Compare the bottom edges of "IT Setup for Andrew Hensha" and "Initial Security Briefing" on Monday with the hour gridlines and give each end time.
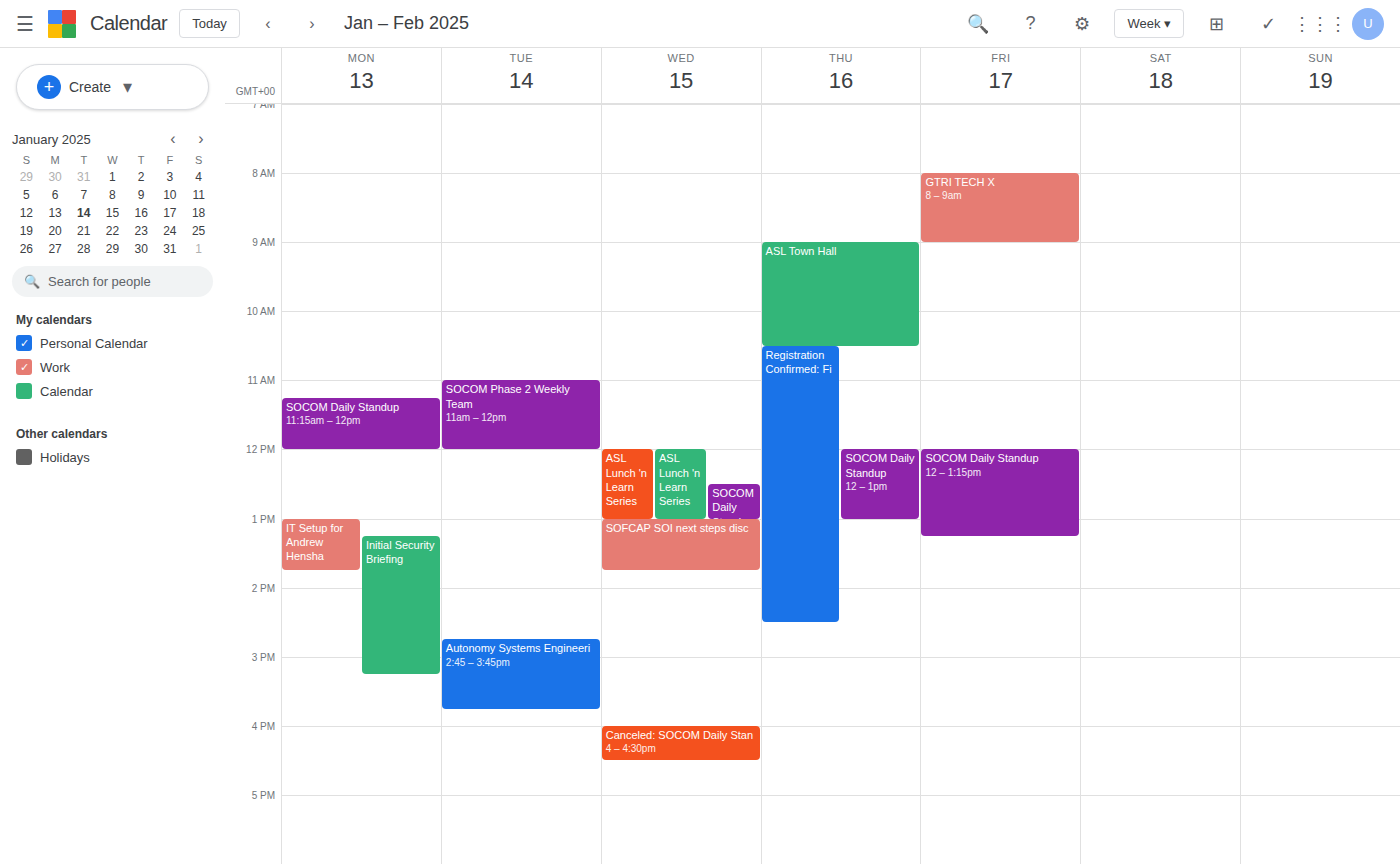
"IT Setup for Andrew Hensha": 1:45 PM, neither: three quarters of the way from the 1 PM line to the 2 PM line. "Initial Security Briefing": 3:15 PM, neither: a quarter of the way from the 3 PM line to the 4 PM line.